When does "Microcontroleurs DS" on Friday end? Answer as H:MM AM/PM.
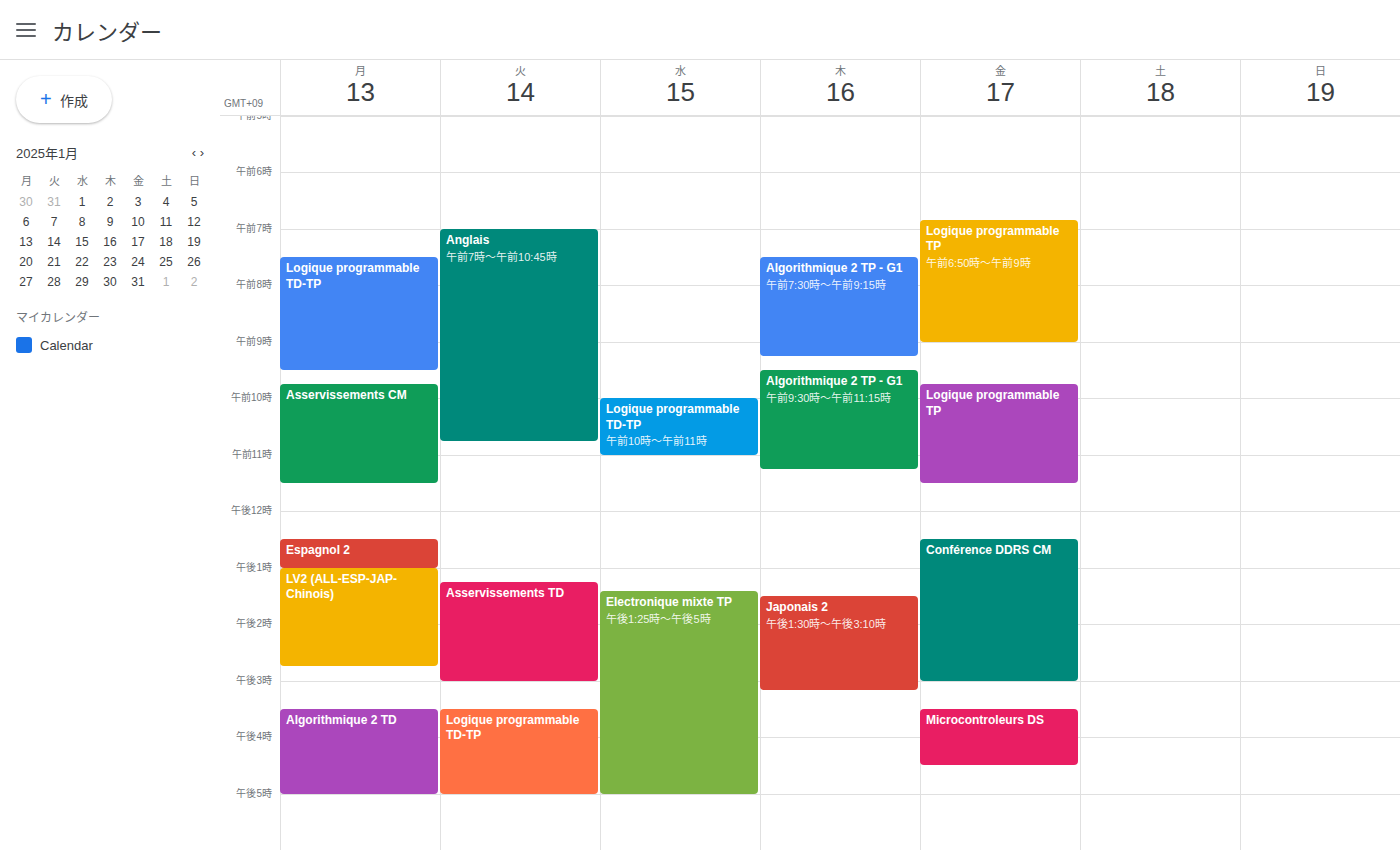
4:30 PM